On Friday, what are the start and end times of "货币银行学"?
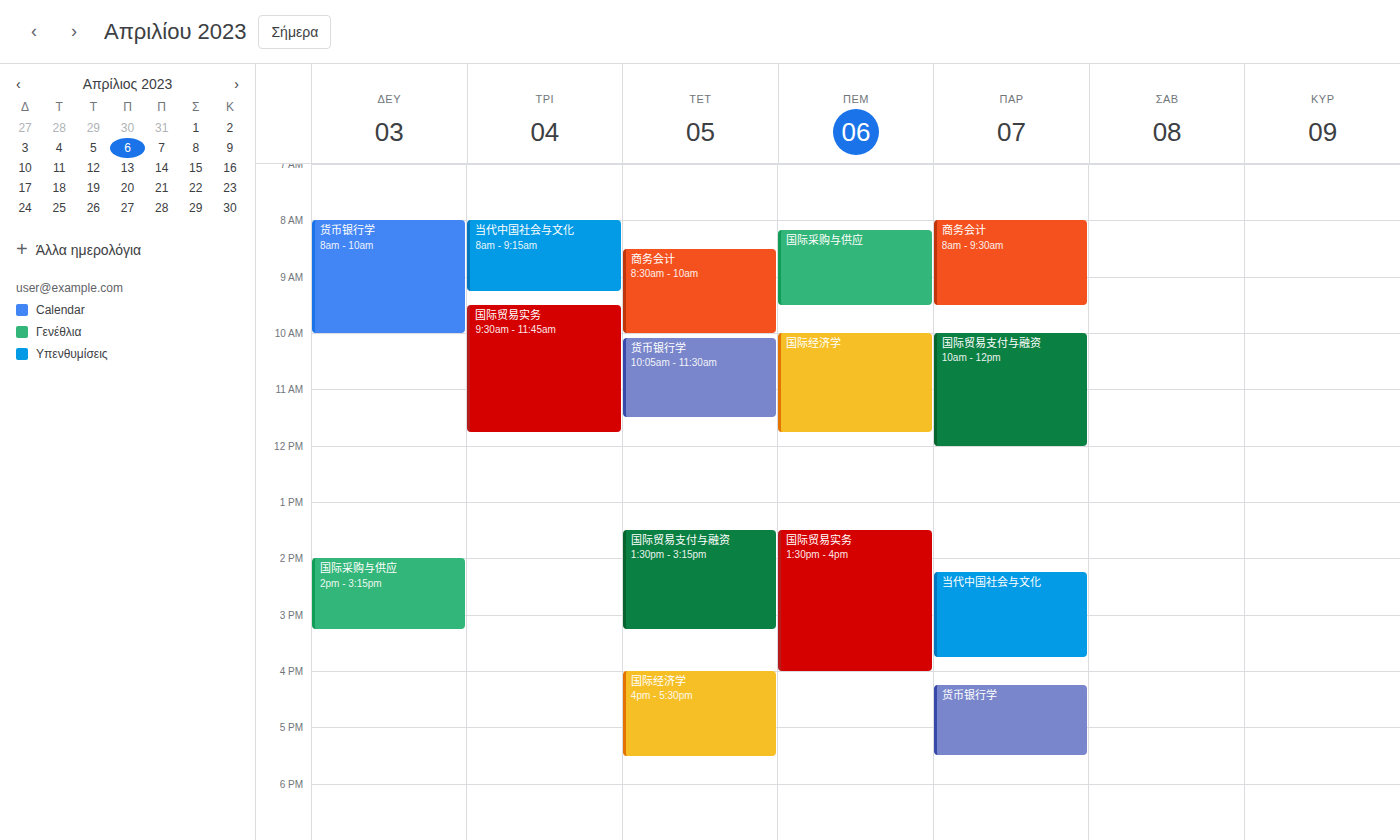
4:15 PM to 5:30 PM